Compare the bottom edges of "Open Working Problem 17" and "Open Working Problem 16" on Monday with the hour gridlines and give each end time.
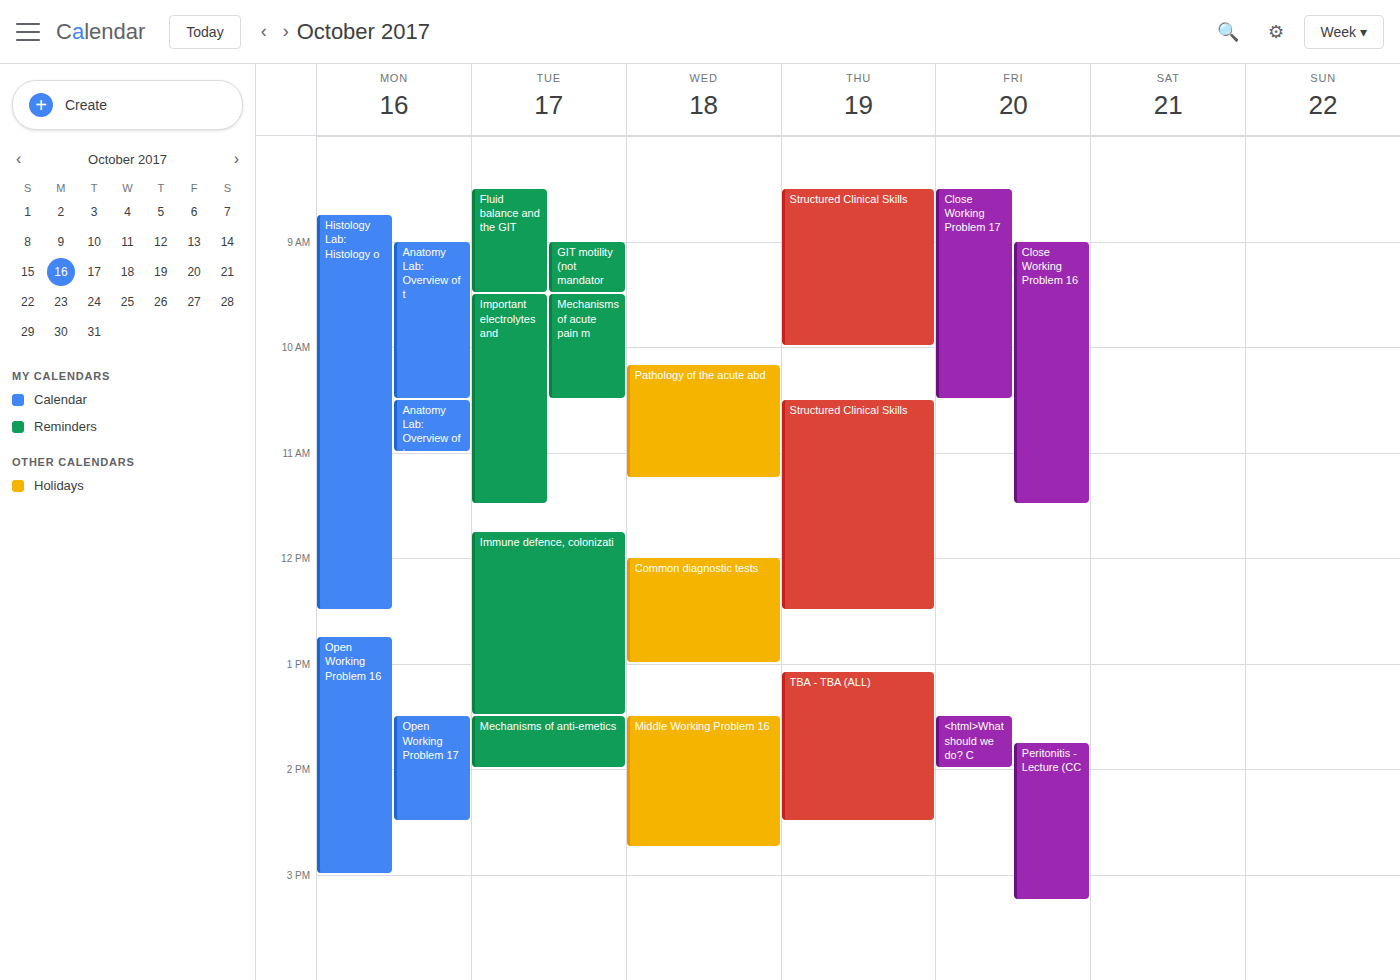
"Open Working Problem 17": 2:30 PM, halfway between the 2 PM and 3 PM lines. "Open Working Problem 16": 3:00 PM, exactly on the 3 PM line.